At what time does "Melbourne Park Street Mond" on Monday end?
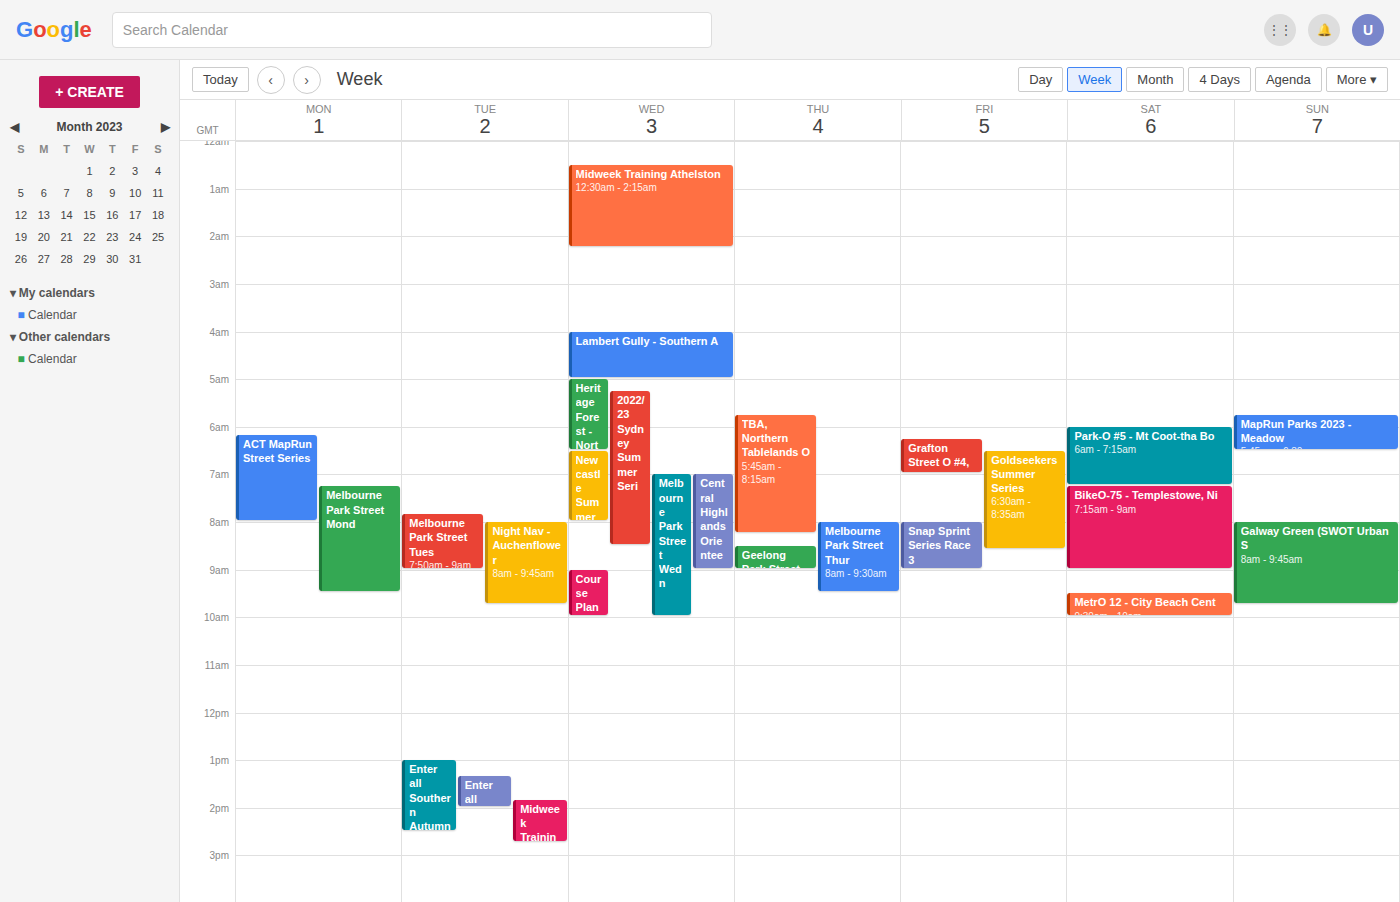
9:30 AM